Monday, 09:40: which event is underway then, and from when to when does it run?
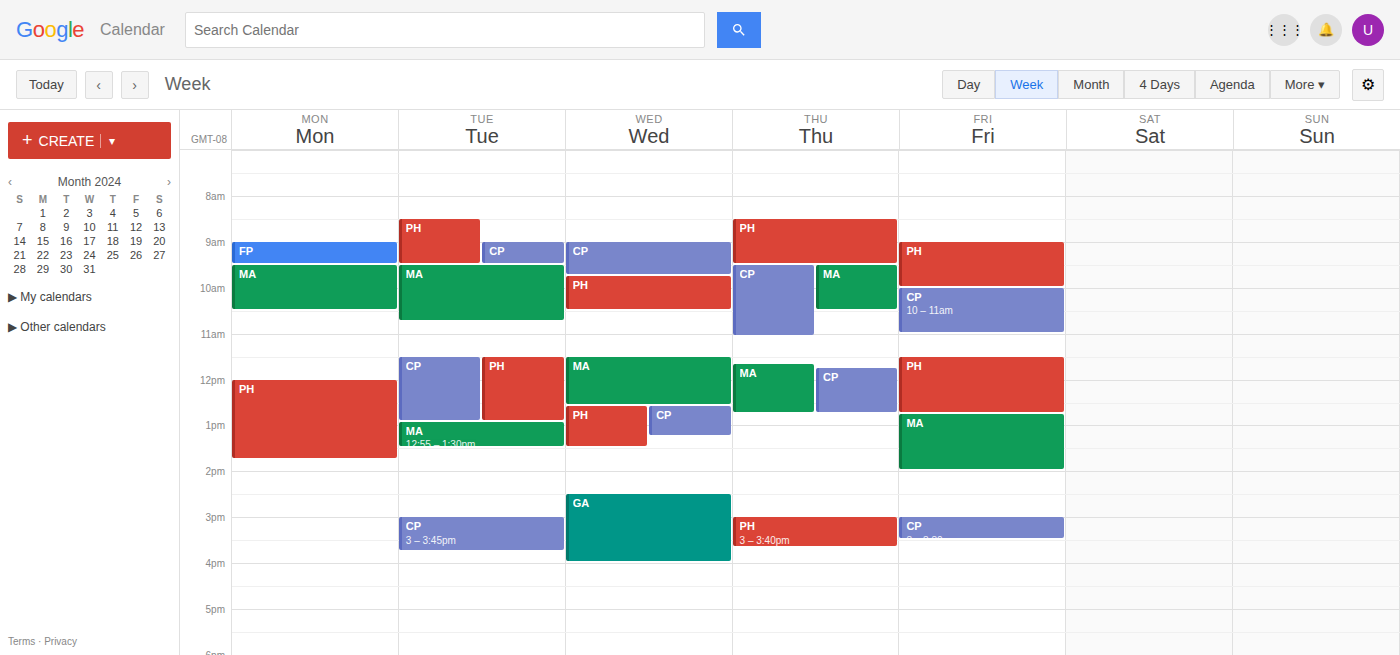
"MA", 09:30 to 10:30